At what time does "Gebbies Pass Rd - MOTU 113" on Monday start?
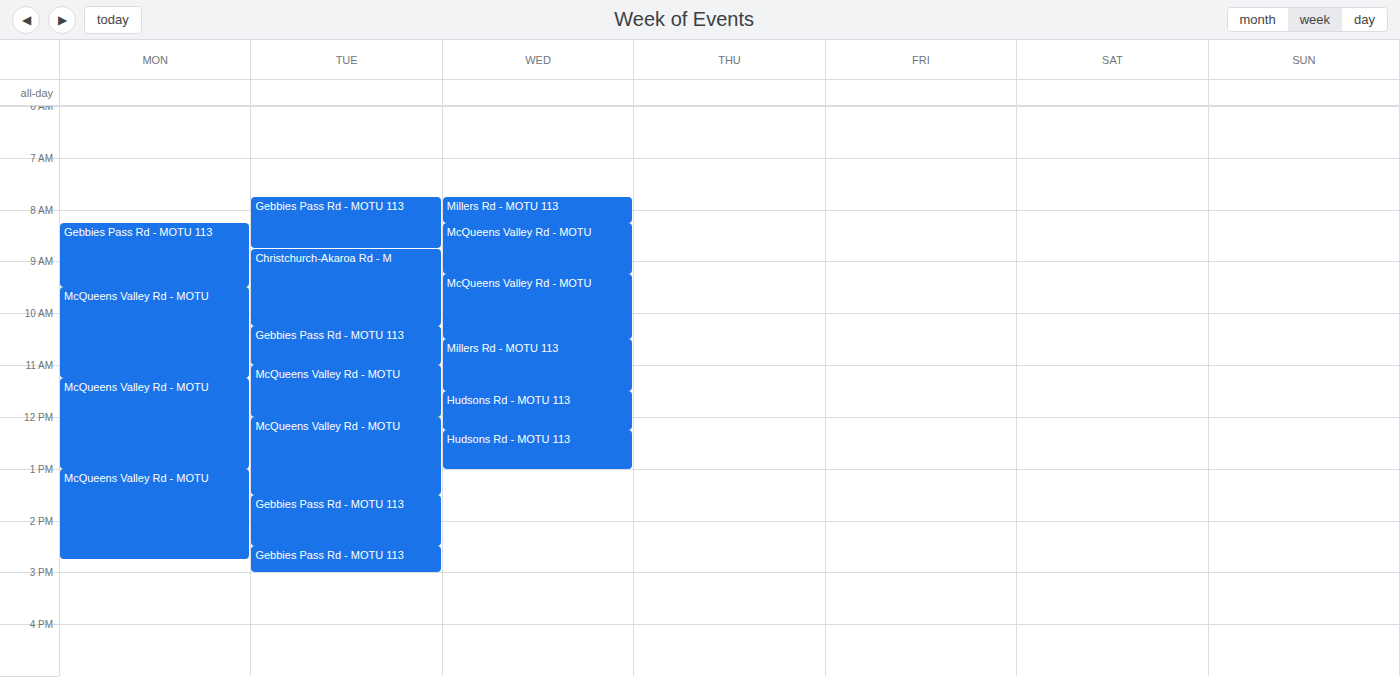
08:15